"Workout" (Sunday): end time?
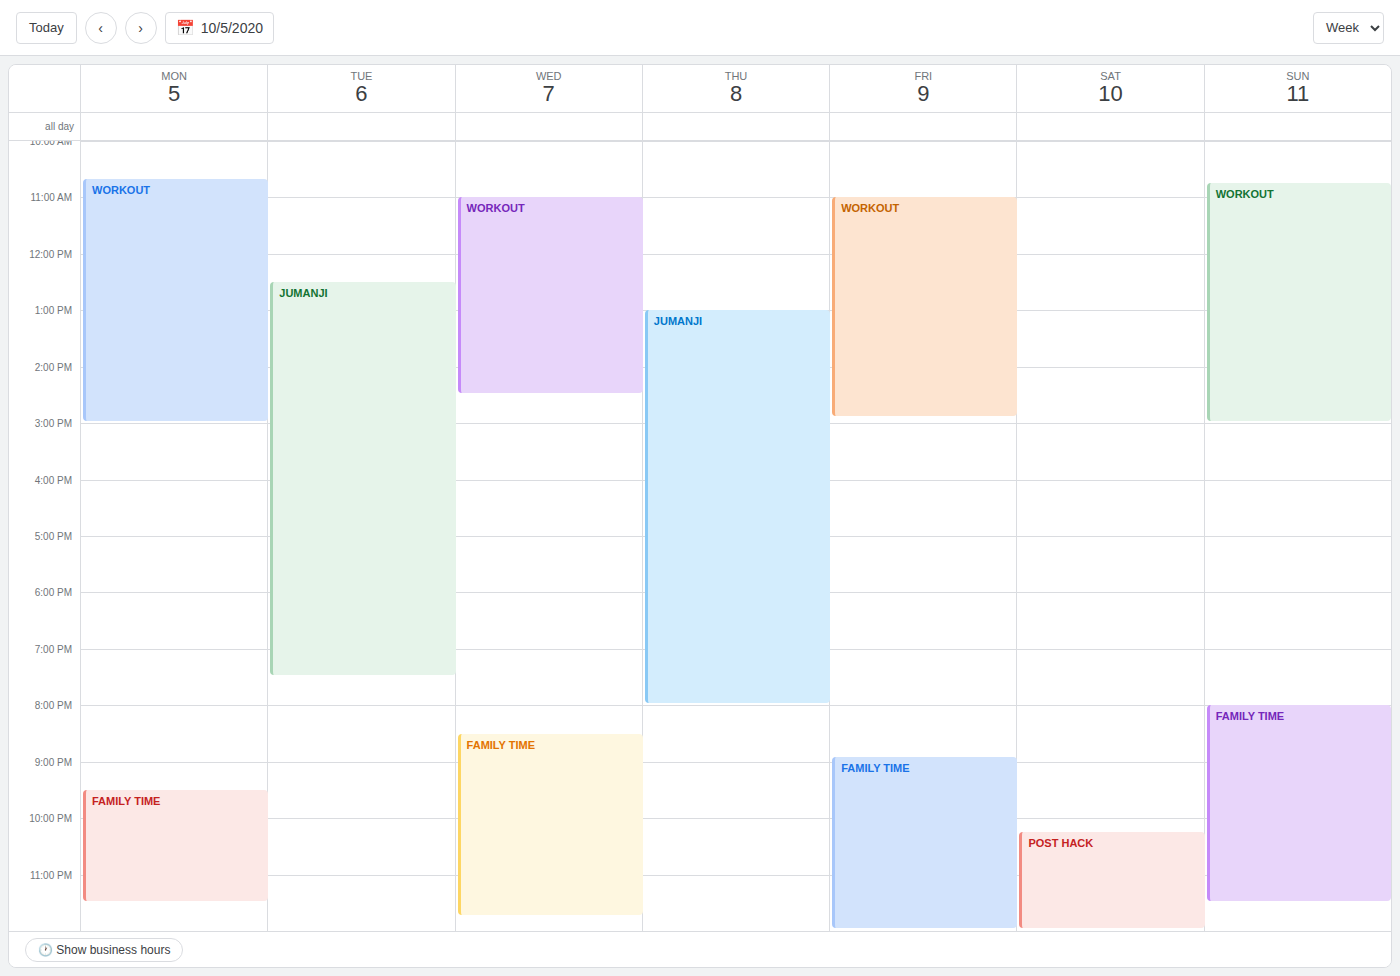
3:00 PM